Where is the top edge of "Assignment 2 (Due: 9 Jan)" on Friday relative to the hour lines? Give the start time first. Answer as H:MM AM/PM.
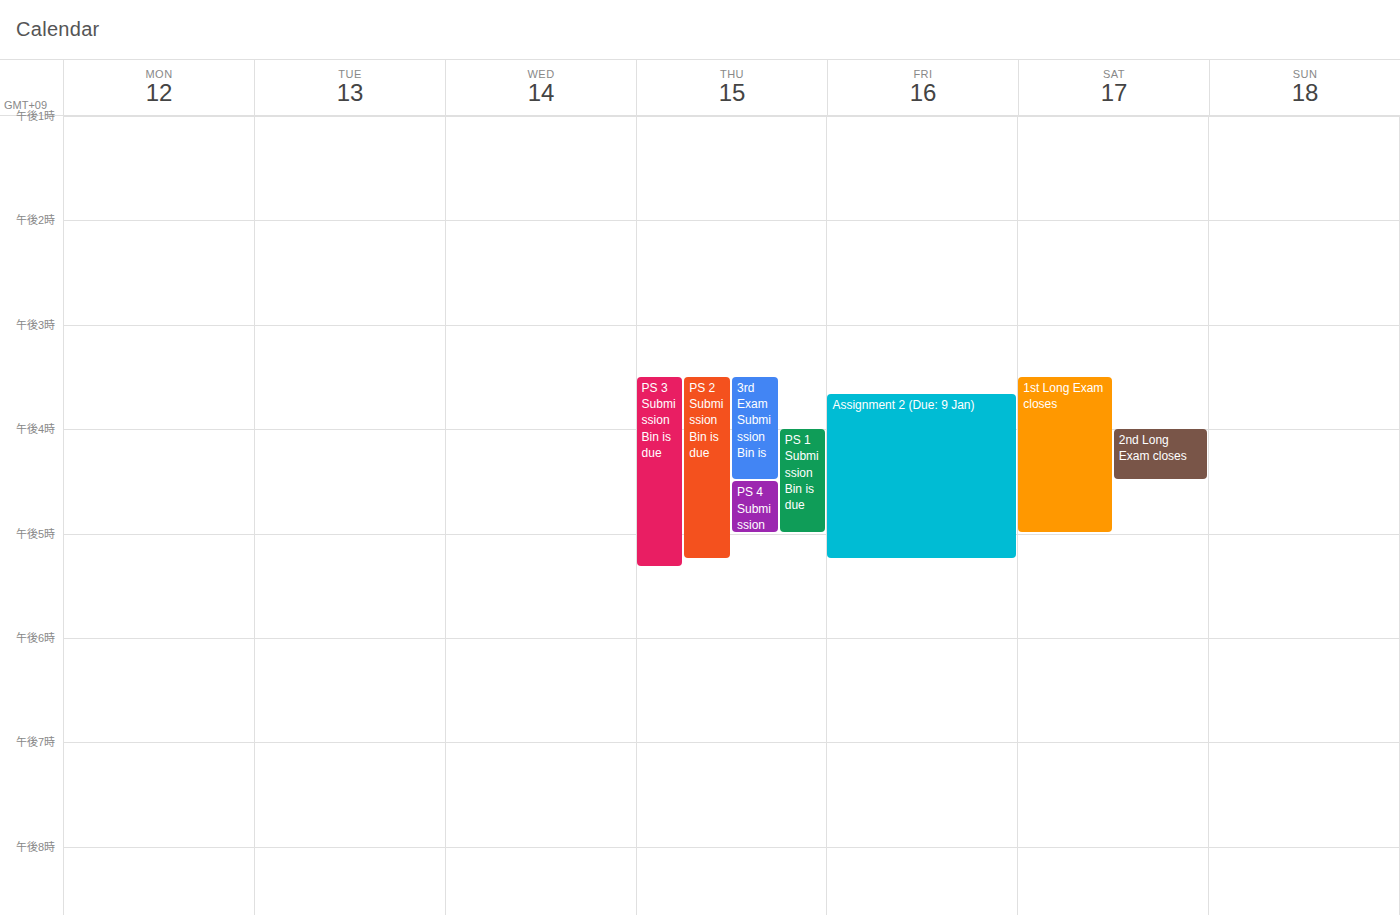
3:40 PM -- neither: 40 minutes below the 3 PM line and 20 minutes above the 4 PM line.